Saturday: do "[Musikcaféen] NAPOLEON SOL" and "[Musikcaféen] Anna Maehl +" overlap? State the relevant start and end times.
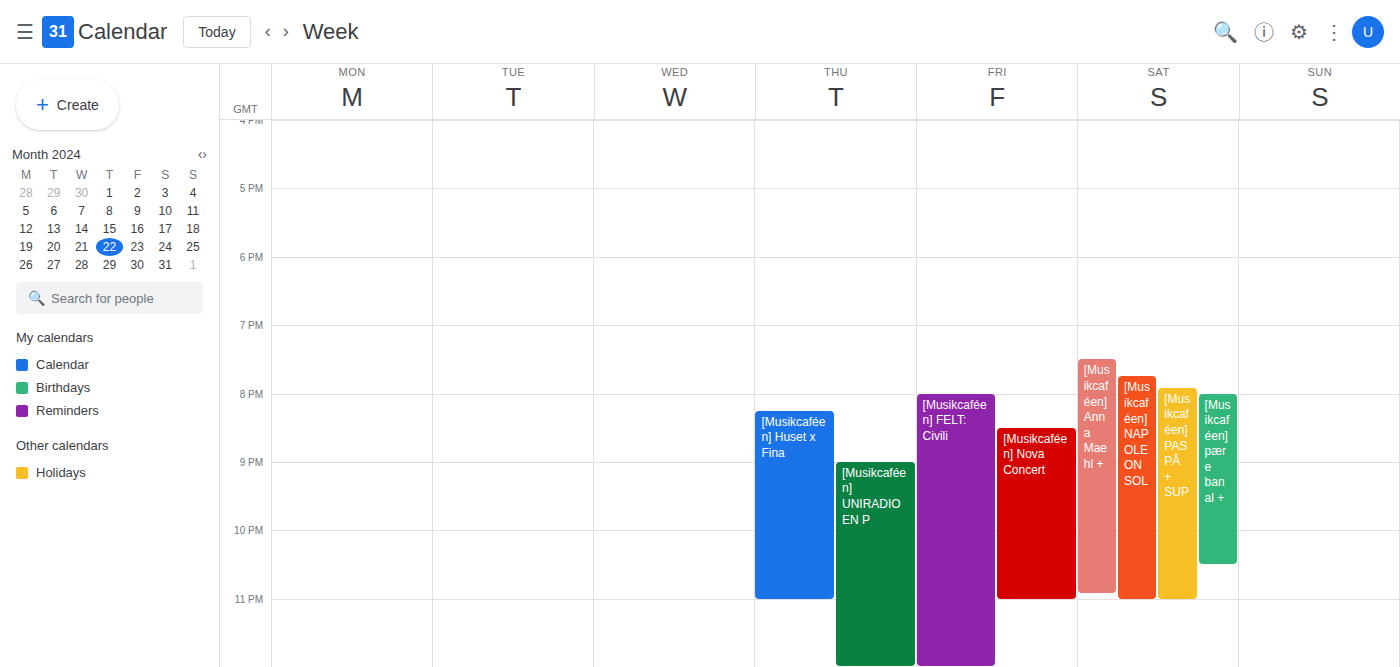
"[Musikcaféen] NAPOLEON SOL" starts at 7:45 PM, before "[Musikcaféen] Anna Maehl +" ends at 10:55 PM -- they overlap.